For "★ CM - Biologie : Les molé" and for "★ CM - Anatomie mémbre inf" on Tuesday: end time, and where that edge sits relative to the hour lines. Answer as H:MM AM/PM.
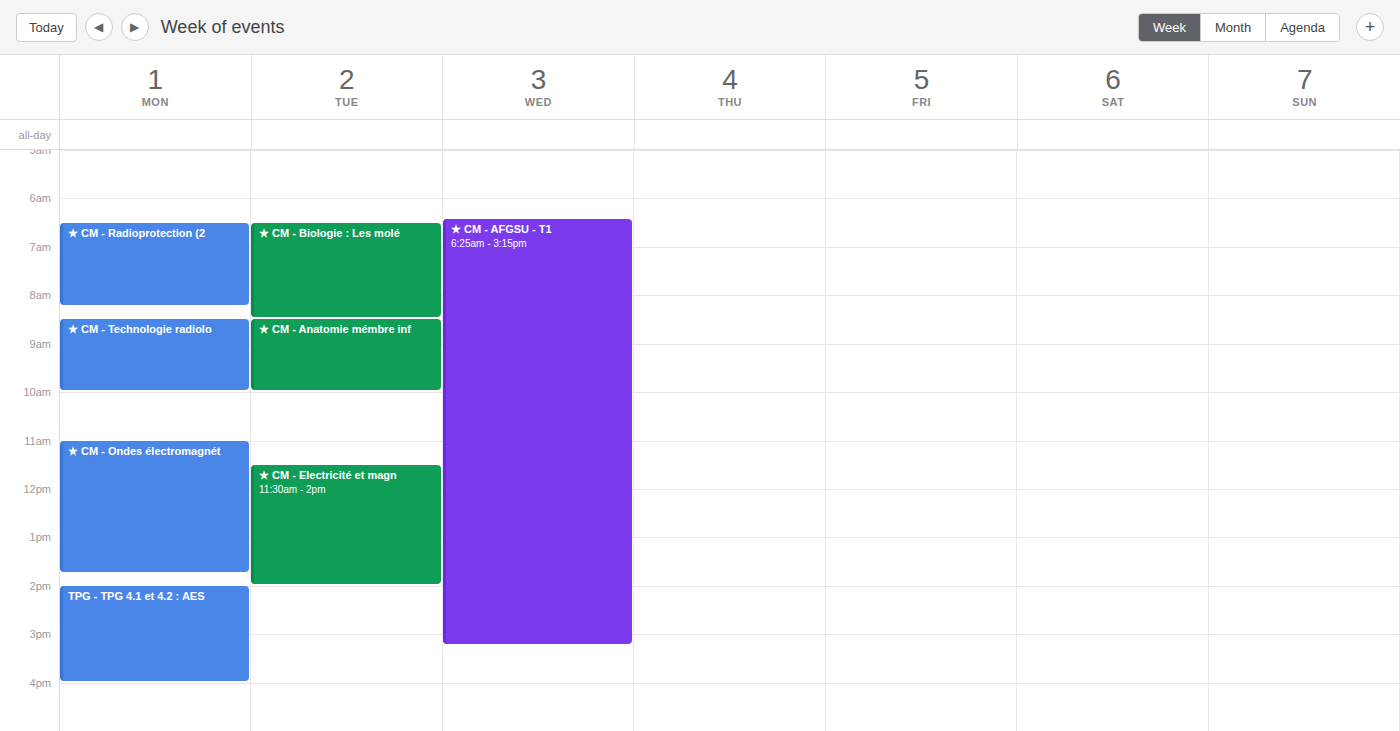
"★ CM - Biologie : Les molé": 8:30 AM, halfway between the 8 AM and 9 AM lines. "★ CM - Anatomie mémbre inf": 10:00 AM, exactly on the 10 AM line.